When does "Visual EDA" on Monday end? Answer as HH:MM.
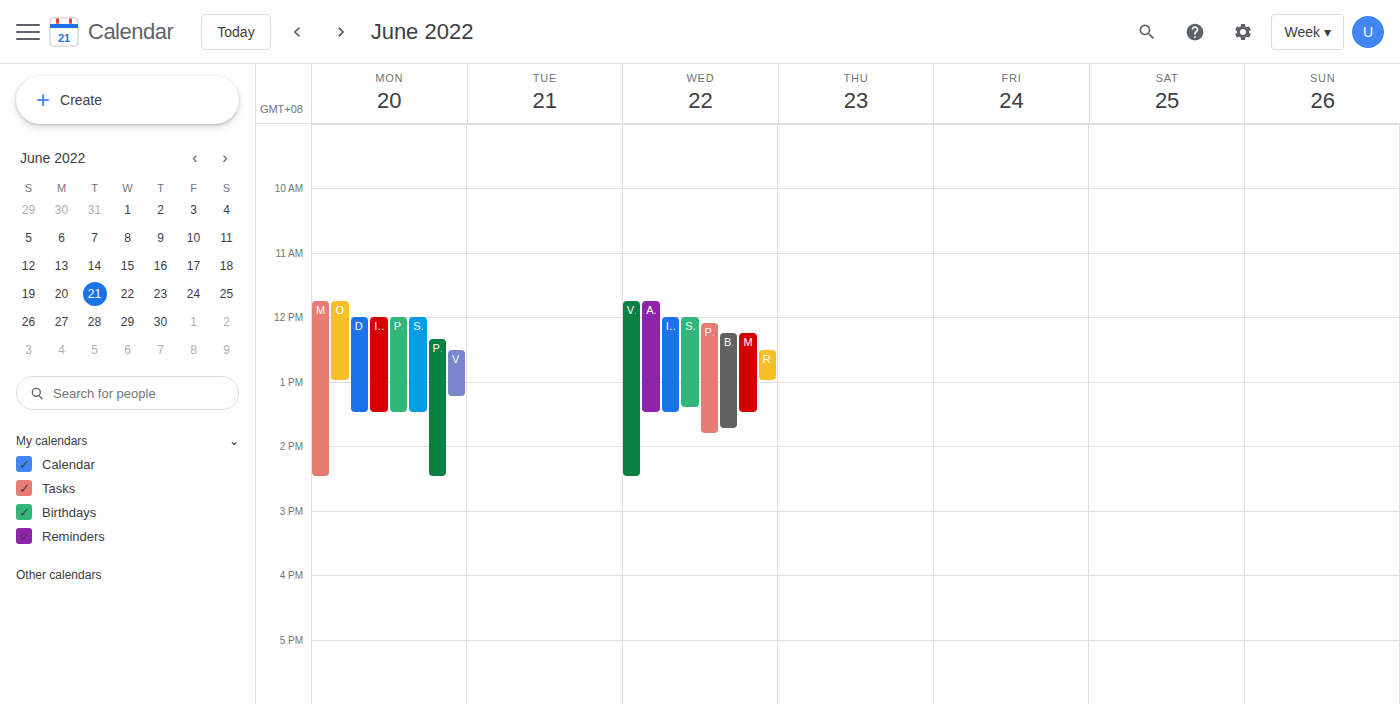
13:15